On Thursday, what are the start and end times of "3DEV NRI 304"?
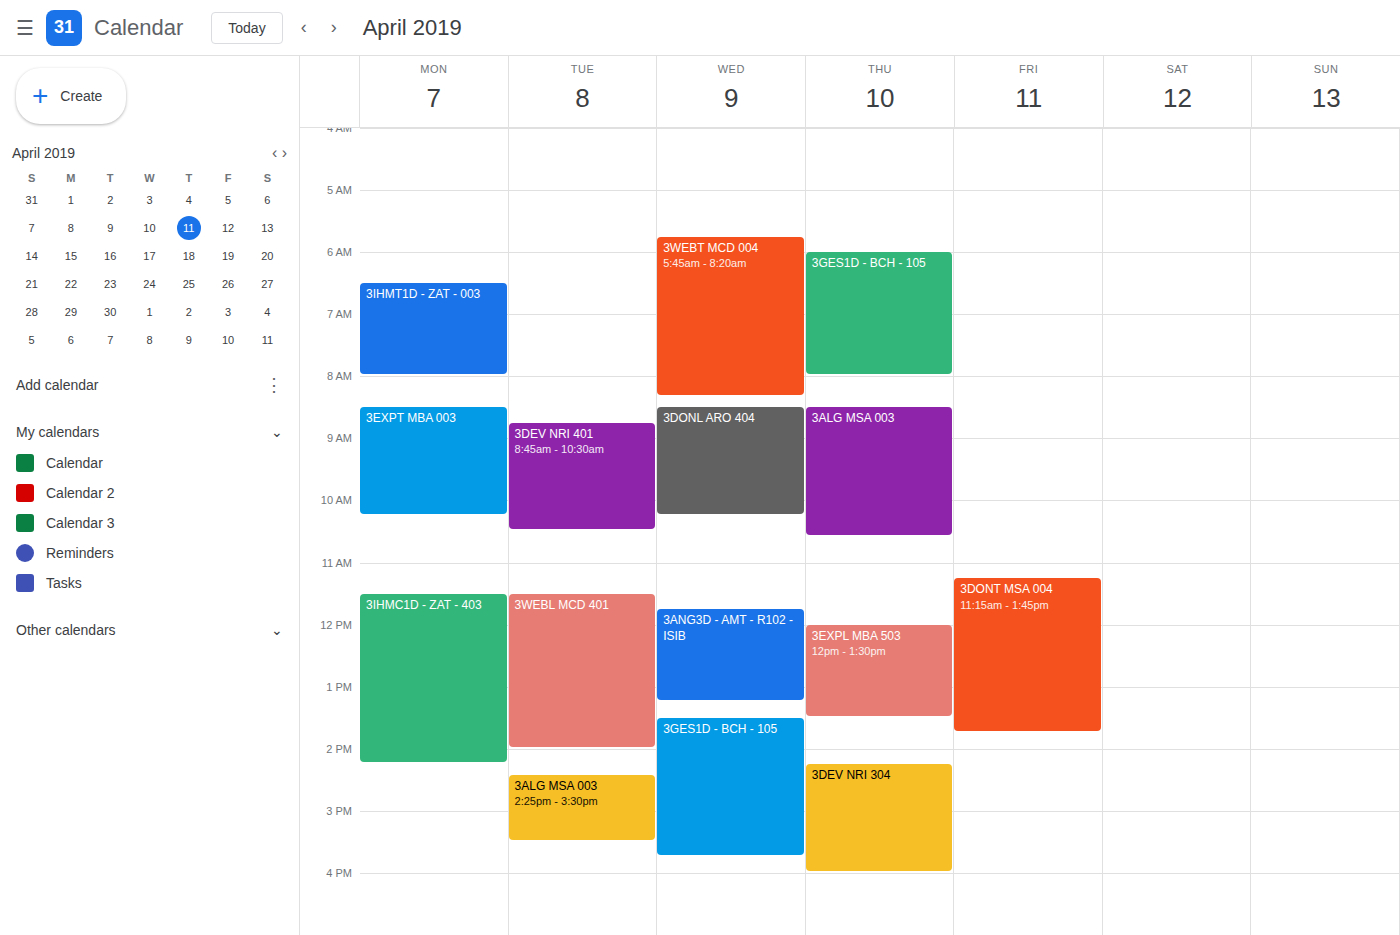
2:15 PM to 4:00 PM